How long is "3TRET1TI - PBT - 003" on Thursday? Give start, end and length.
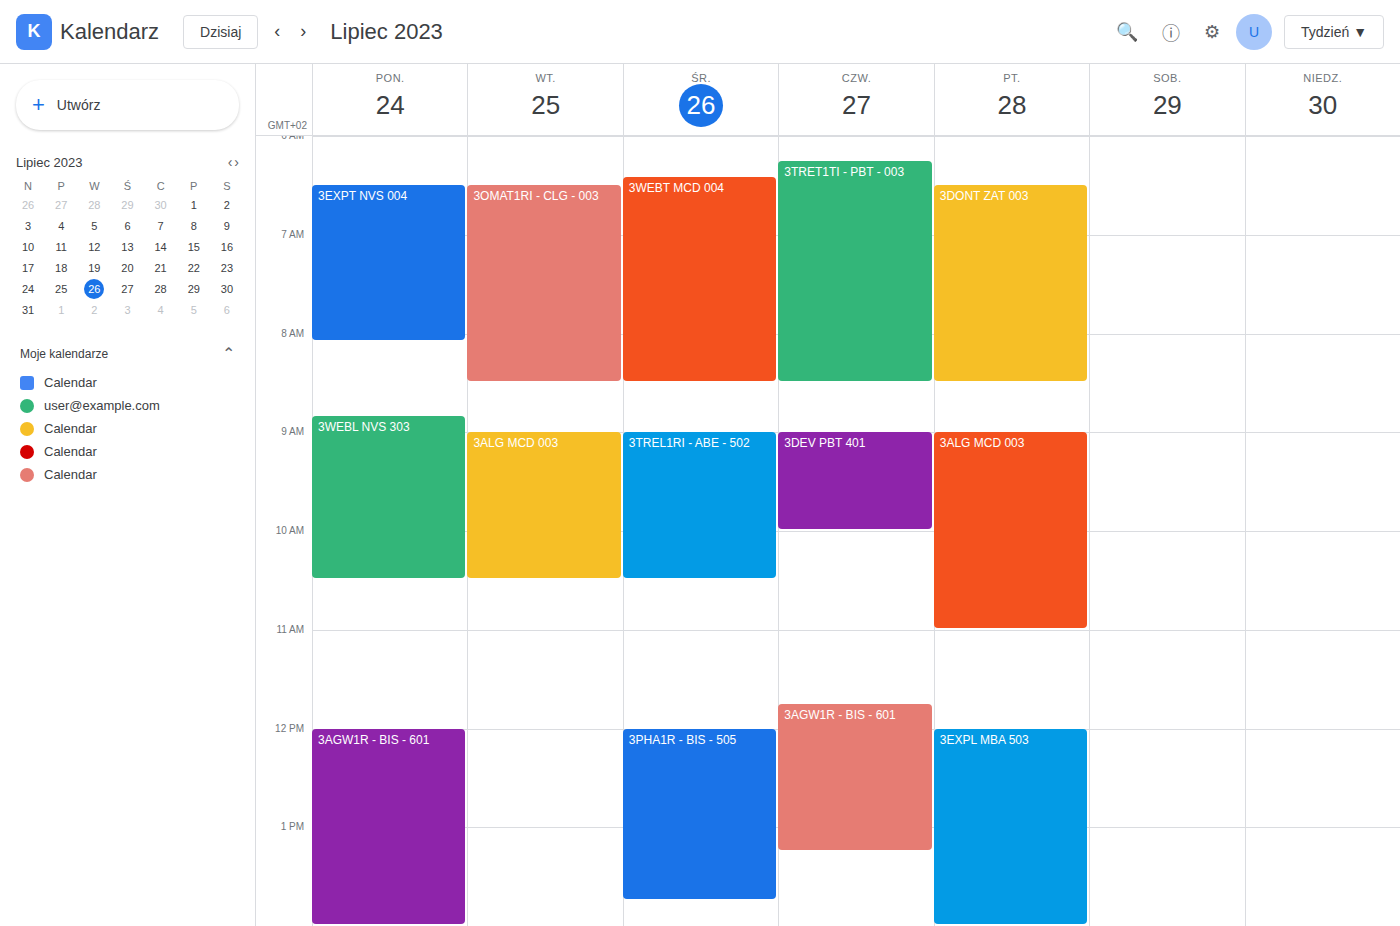
6:15 AM to 8:30 AM, 2 hours 15 minutes